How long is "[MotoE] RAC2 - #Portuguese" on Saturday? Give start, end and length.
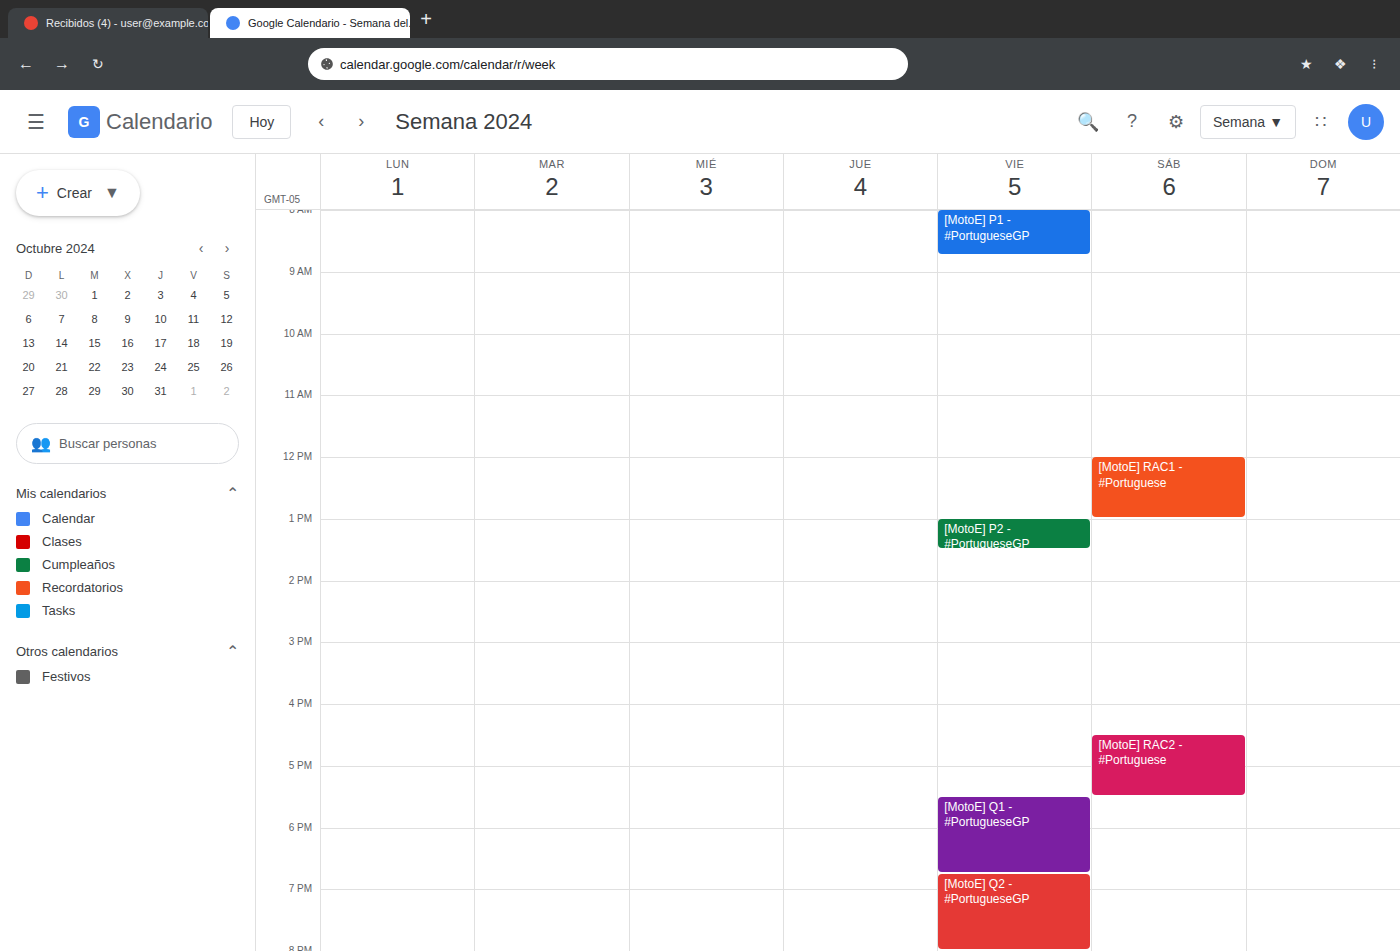
4:30 PM to 5:30 PM, 1 hour